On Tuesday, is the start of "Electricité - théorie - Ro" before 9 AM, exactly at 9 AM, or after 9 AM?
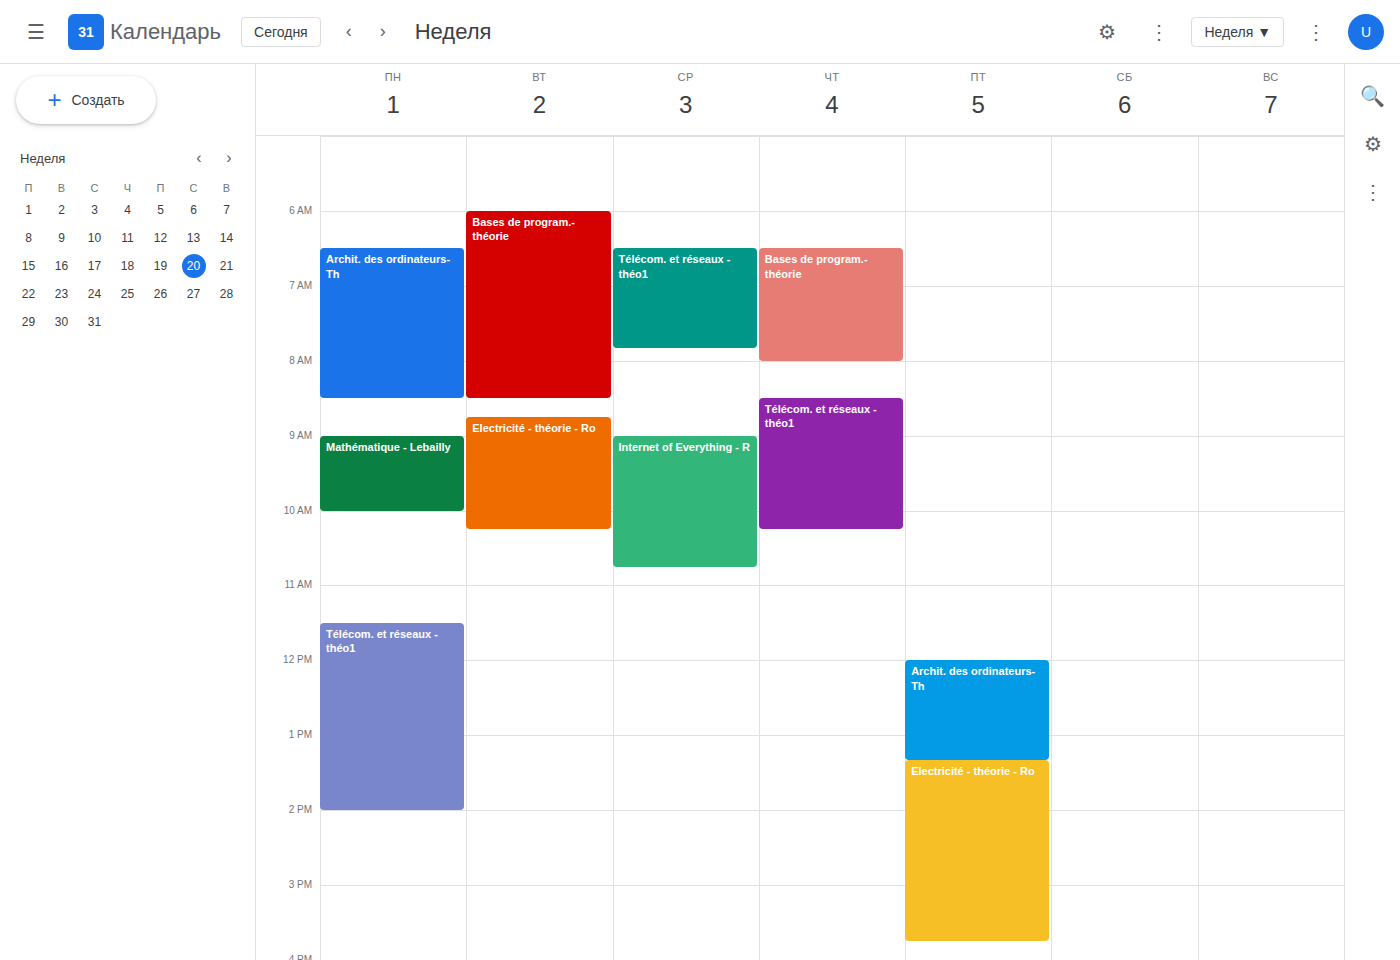
8:45 AM -- before 9 AM, 15 minutes above the 9 AM line.